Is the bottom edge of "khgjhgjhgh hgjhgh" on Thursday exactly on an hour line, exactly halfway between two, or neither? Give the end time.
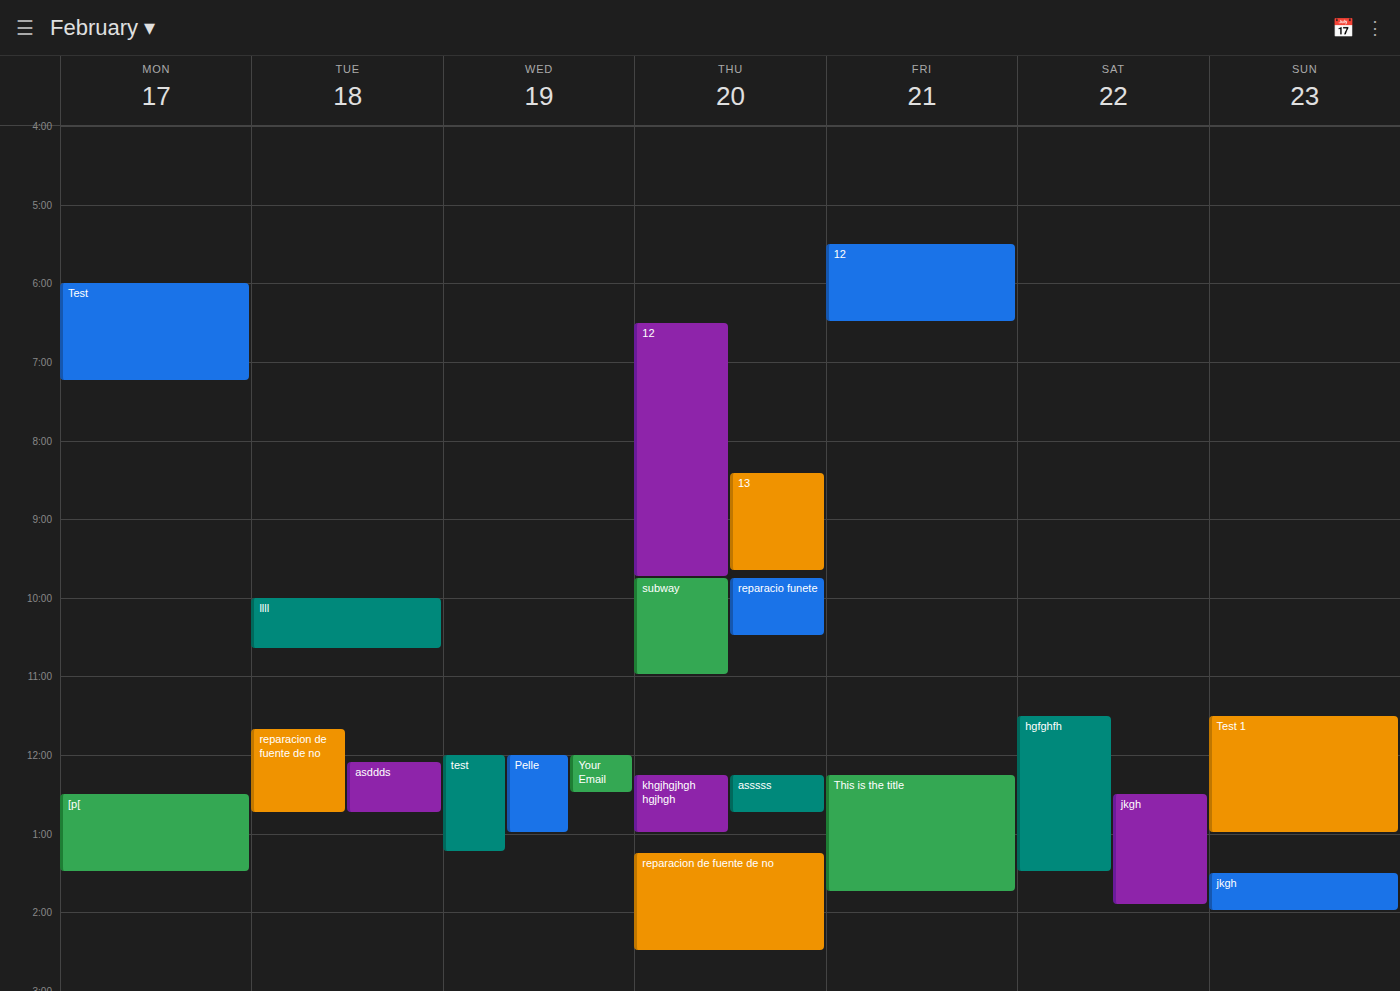
13:00 -- exactly on the 13:00 line.